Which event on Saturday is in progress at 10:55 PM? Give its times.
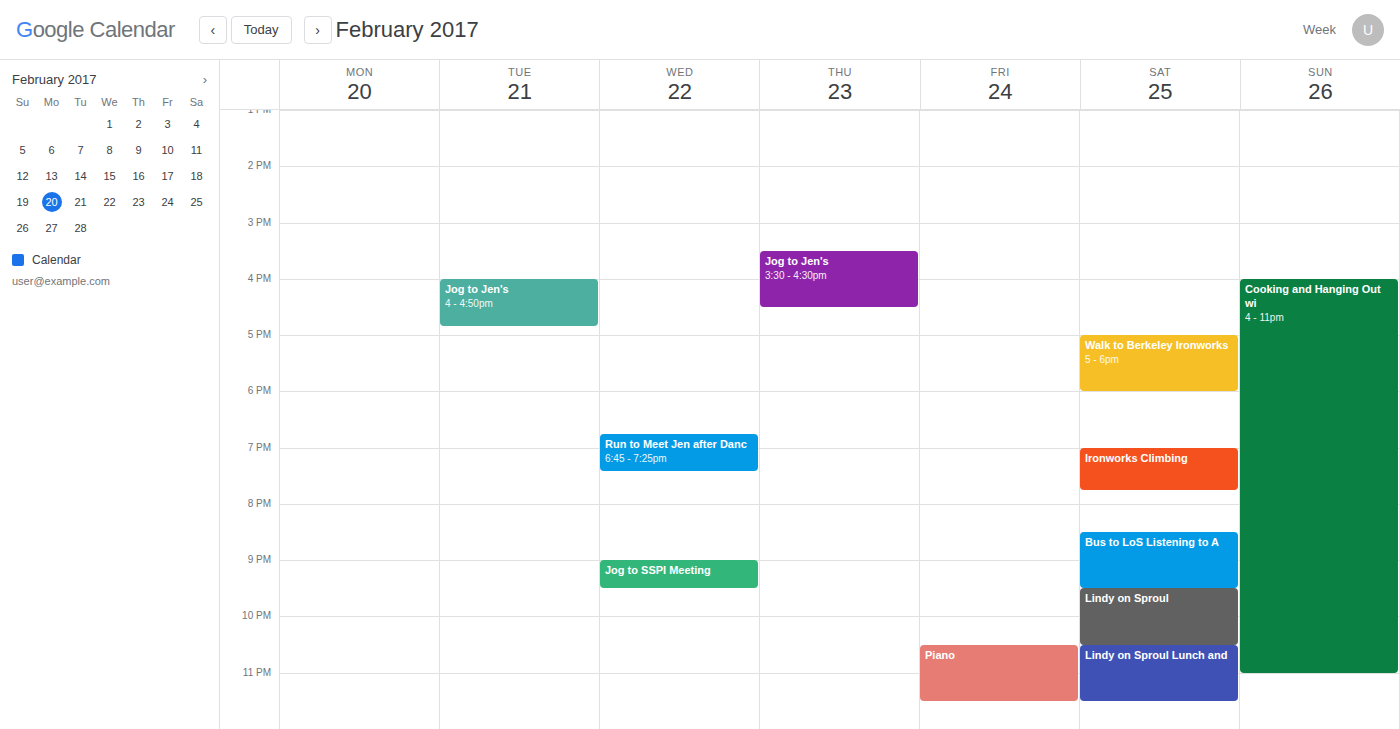
"Lindy on Sproul Lunch and", 10:30 PM to 11:30 PM